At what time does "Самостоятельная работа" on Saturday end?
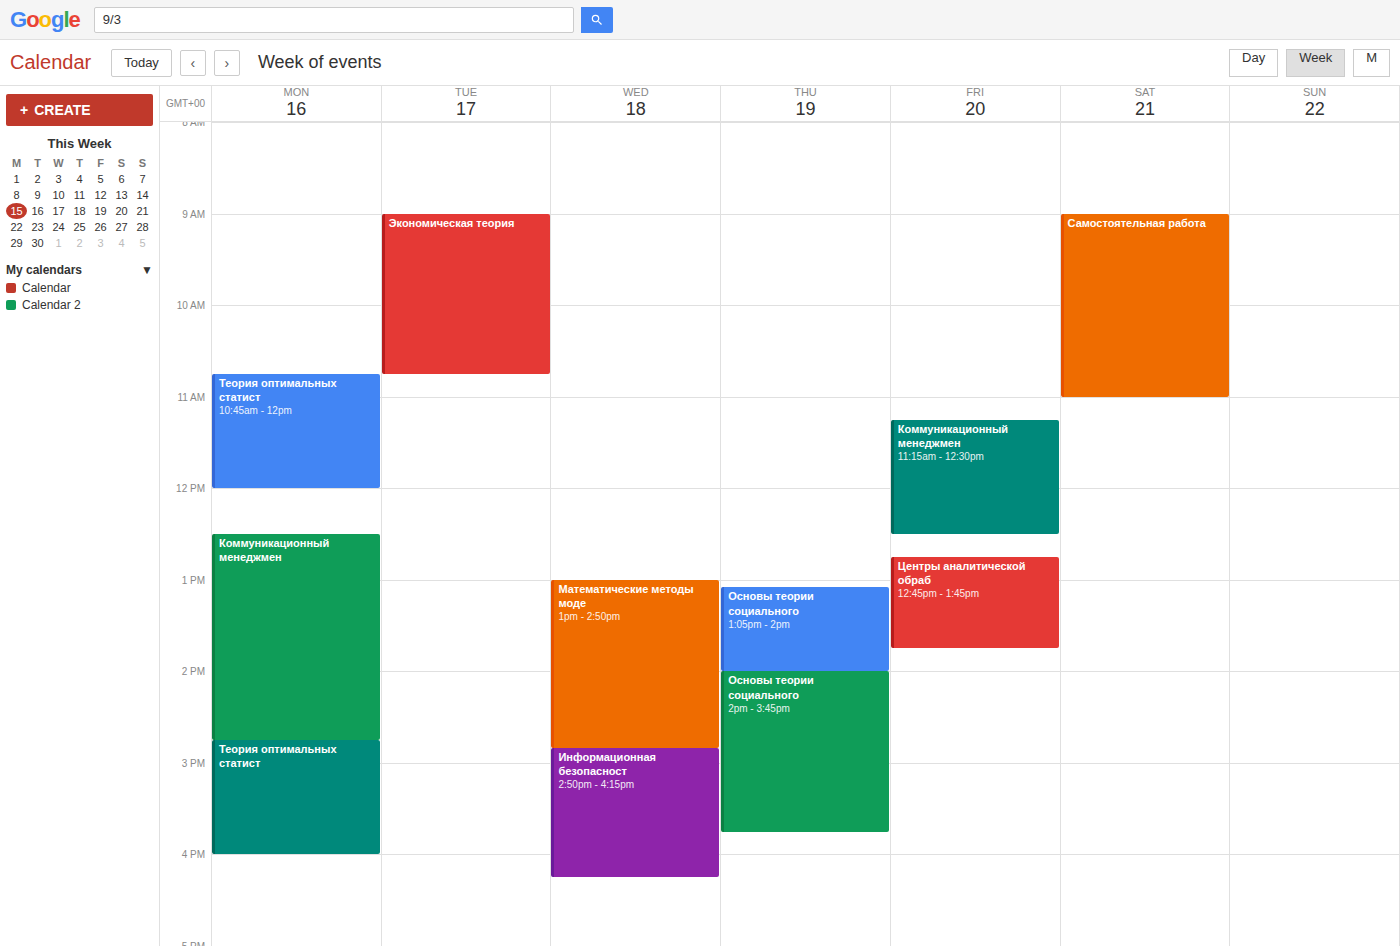
11:00 AM